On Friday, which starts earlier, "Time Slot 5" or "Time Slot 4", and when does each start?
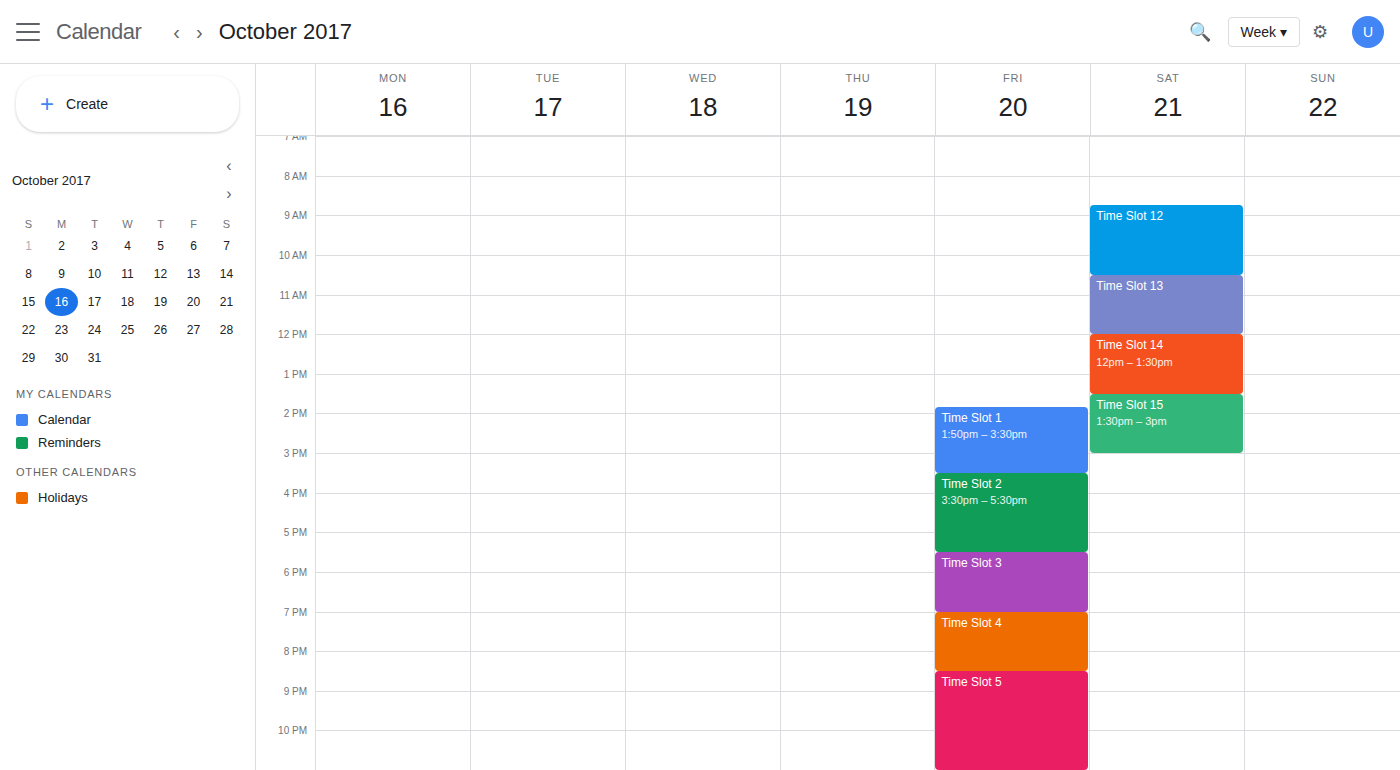
"Time Slot 4" 19:00; "Time Slot 5" 20:30.